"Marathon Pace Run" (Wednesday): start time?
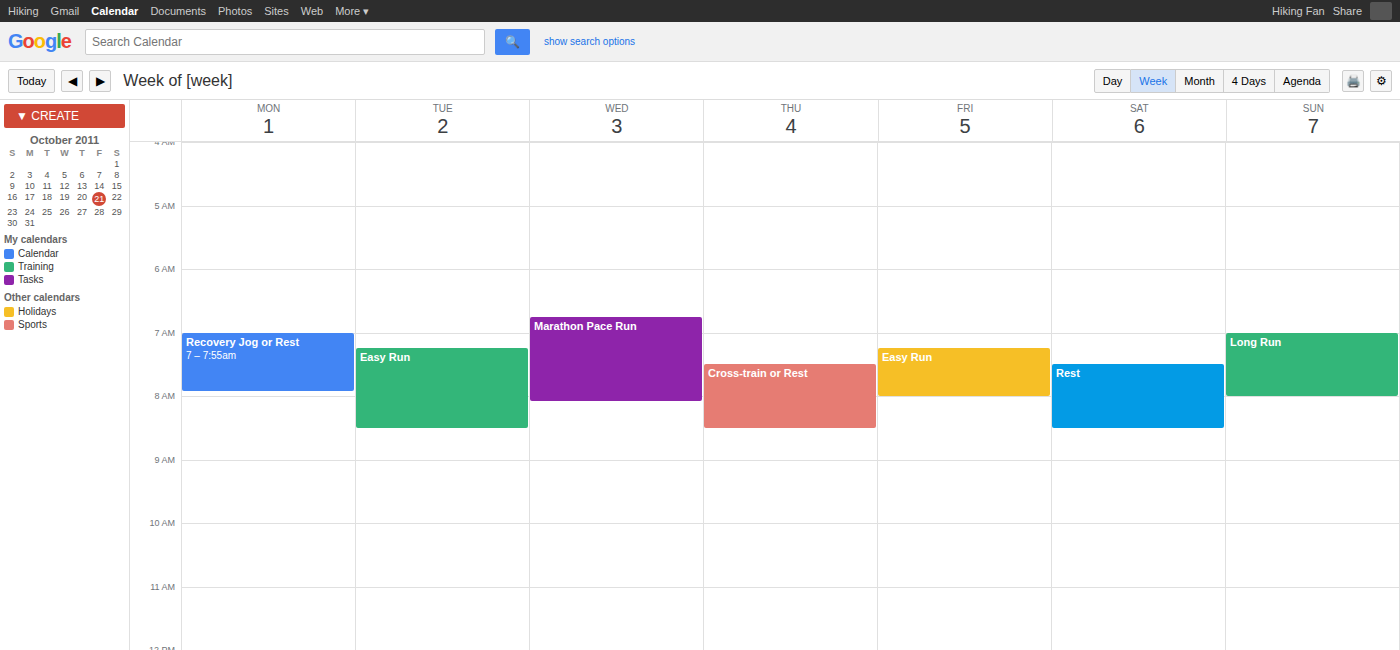
6:45 AM